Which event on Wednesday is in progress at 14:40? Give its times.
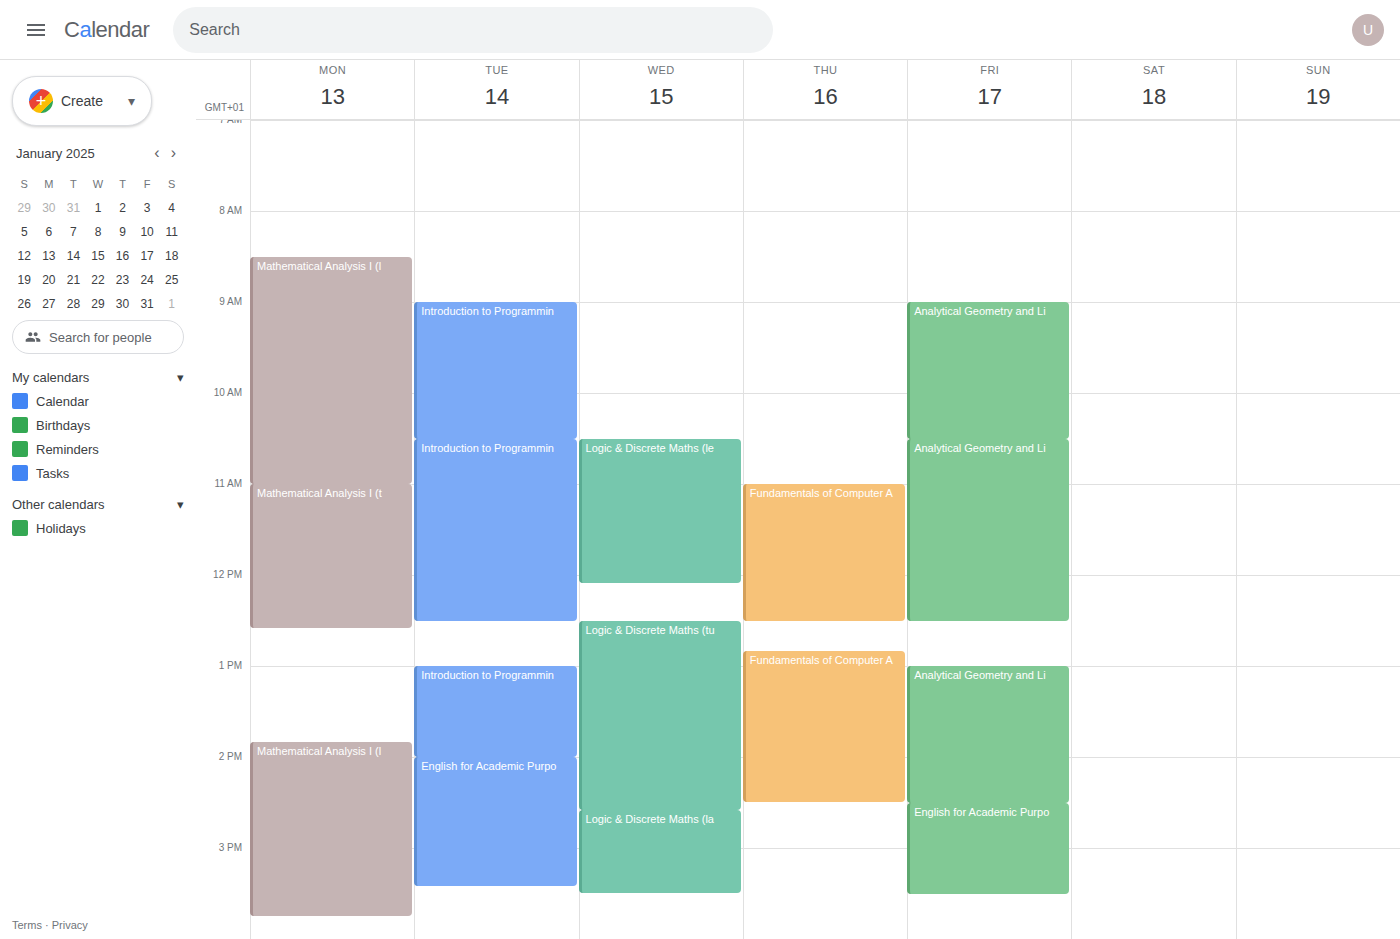
"Logic & Discrete Maths (la", 14:35 to 15:30